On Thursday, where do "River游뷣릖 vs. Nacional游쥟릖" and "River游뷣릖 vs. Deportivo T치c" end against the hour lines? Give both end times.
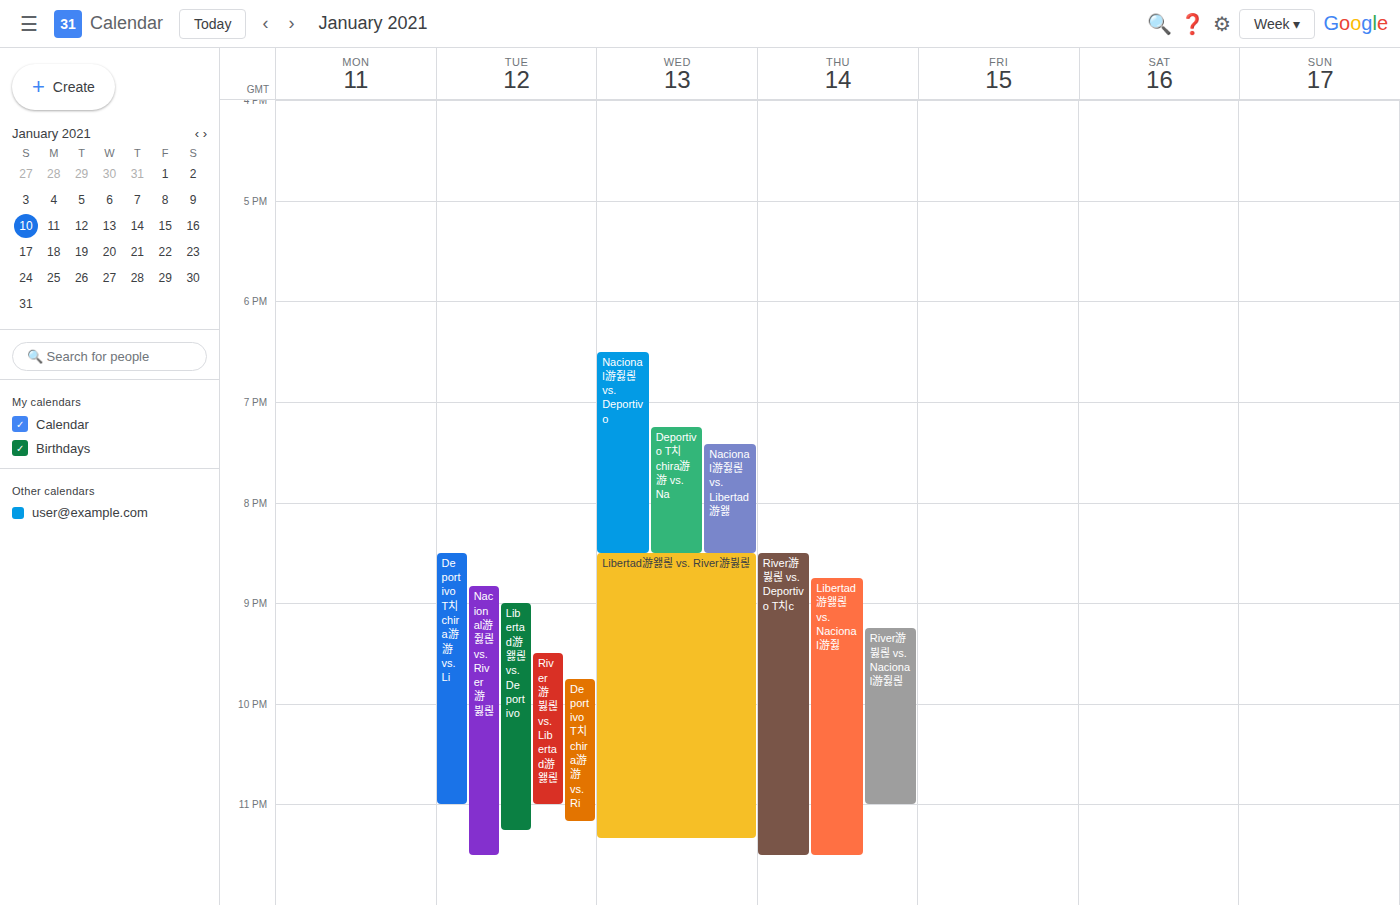
"River游뷣릖 vs. Nacional游쥟릖": 11:00 PM, exactly on the 11 PM line. "River游뷣릖 vs. Deportivo T치c": 11:30 PM, halfway between the 11 PM and 12 AM lines.